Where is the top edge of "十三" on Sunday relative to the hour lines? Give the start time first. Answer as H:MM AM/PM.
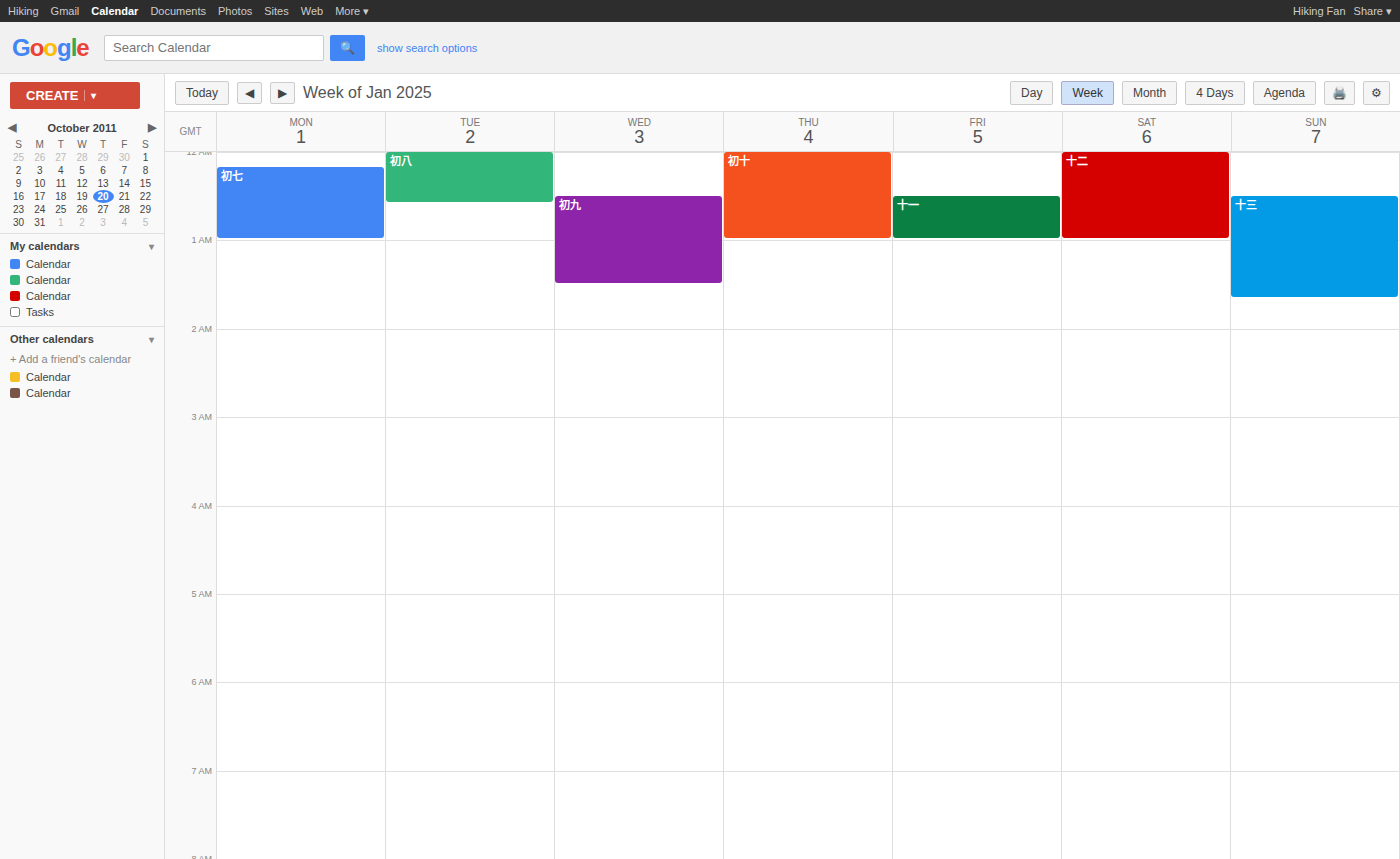
12:30 AM -- halfway between the 12 AM and 1 AM lines.